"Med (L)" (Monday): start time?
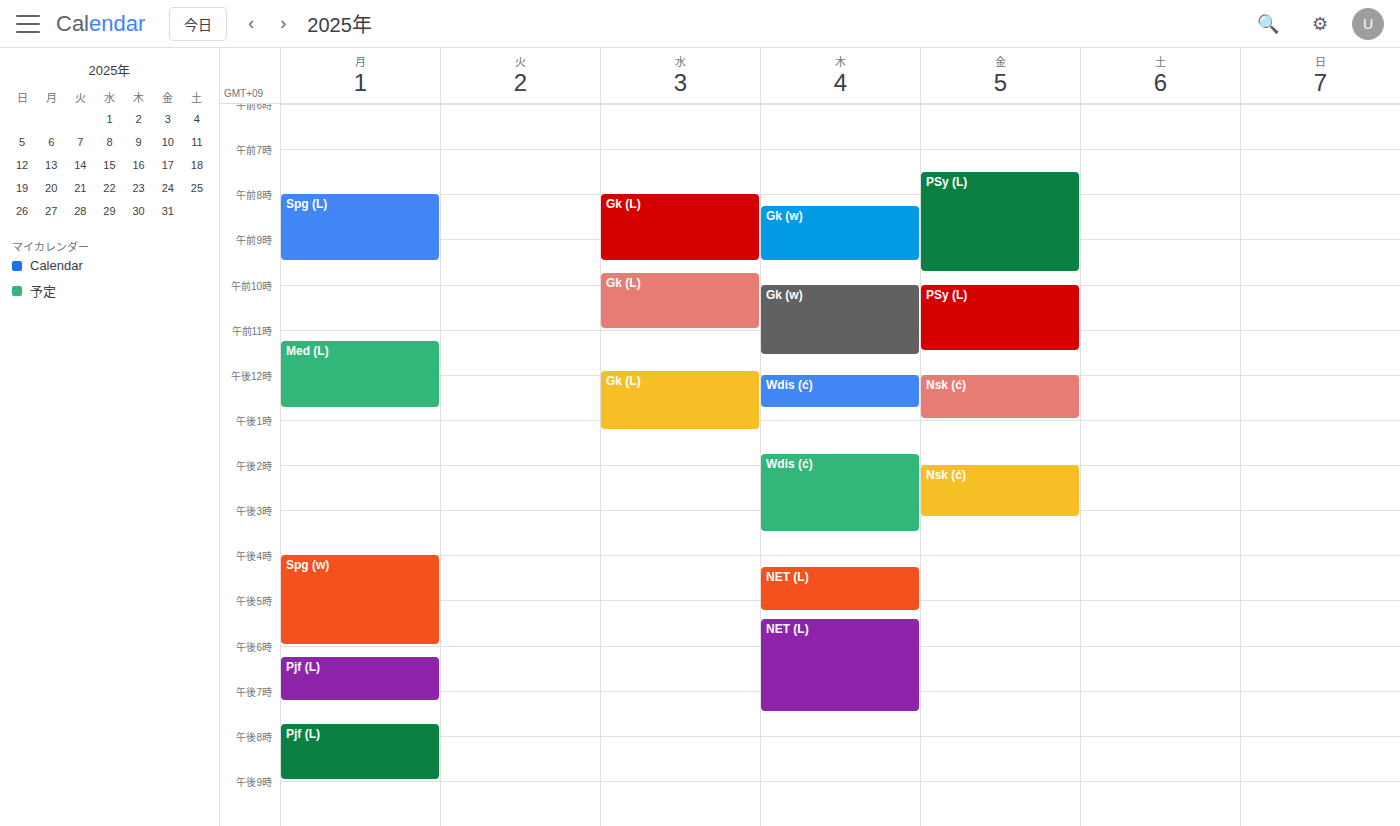
11:15